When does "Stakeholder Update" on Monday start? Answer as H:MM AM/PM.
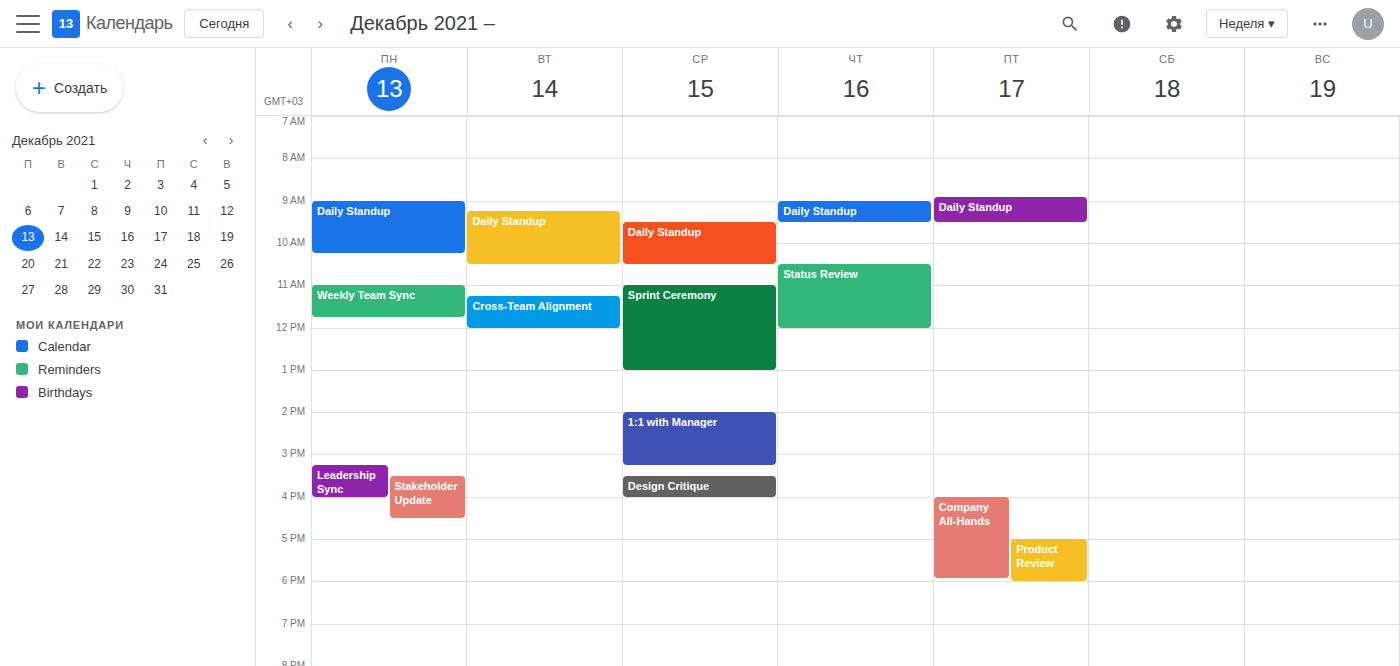
3:30 PM